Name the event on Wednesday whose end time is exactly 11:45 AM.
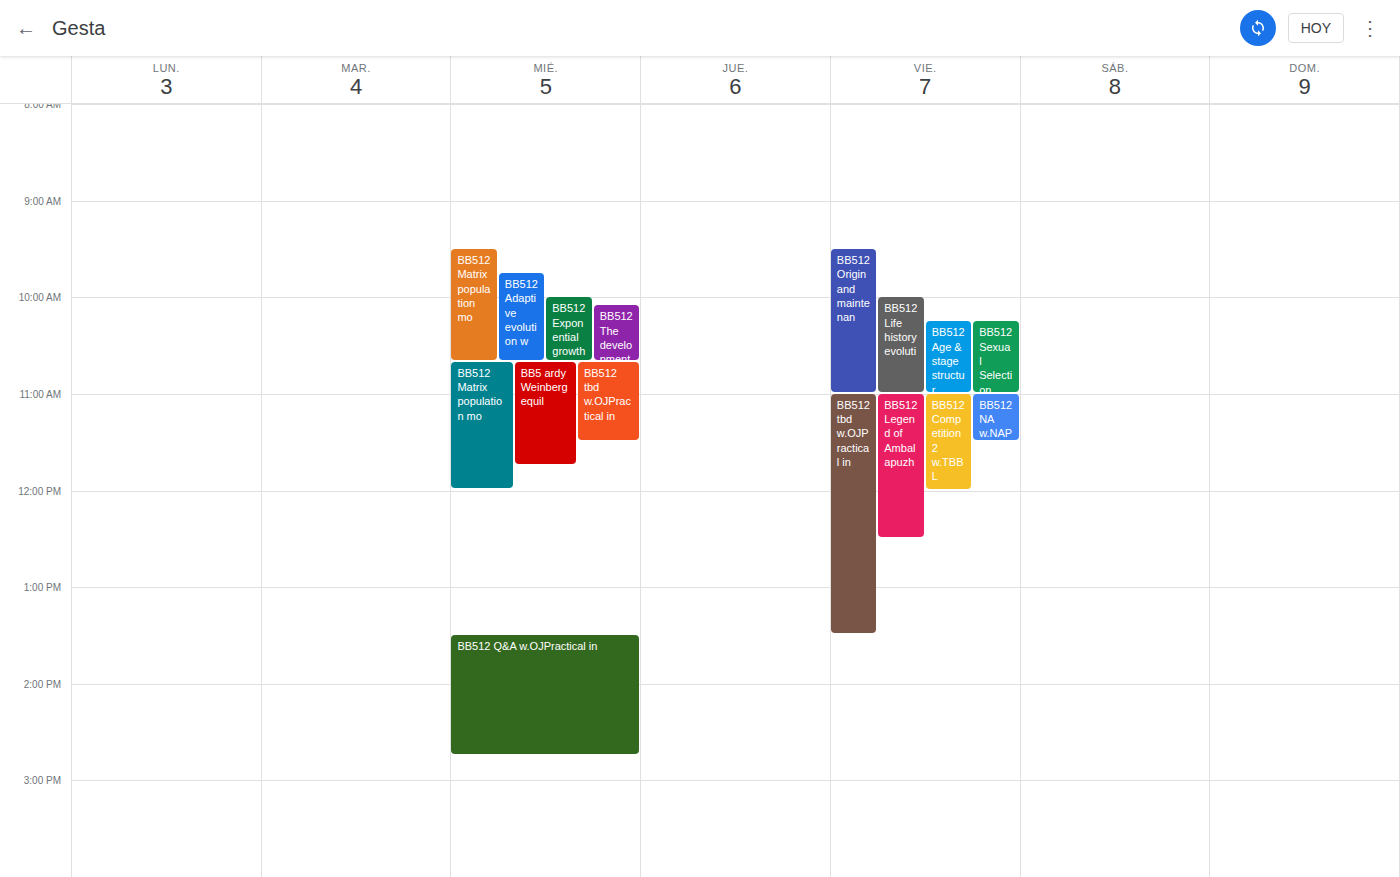
"BB5 ardy Weinberg equil"